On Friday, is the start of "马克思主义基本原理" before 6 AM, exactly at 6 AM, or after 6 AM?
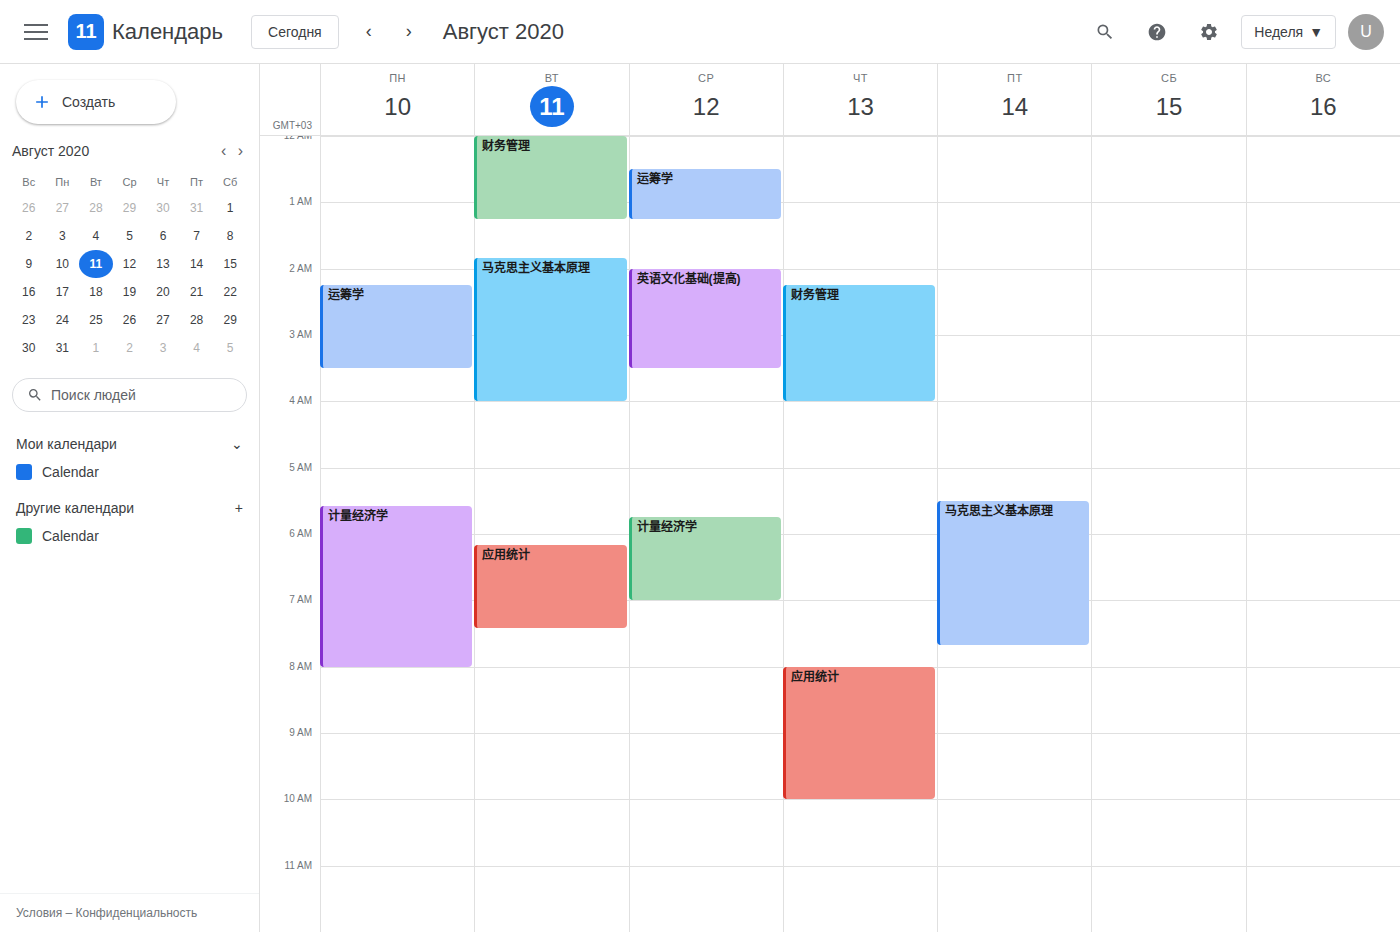
5:30 AM -- before 6 AM, 30 minutes above the 6 AM line.